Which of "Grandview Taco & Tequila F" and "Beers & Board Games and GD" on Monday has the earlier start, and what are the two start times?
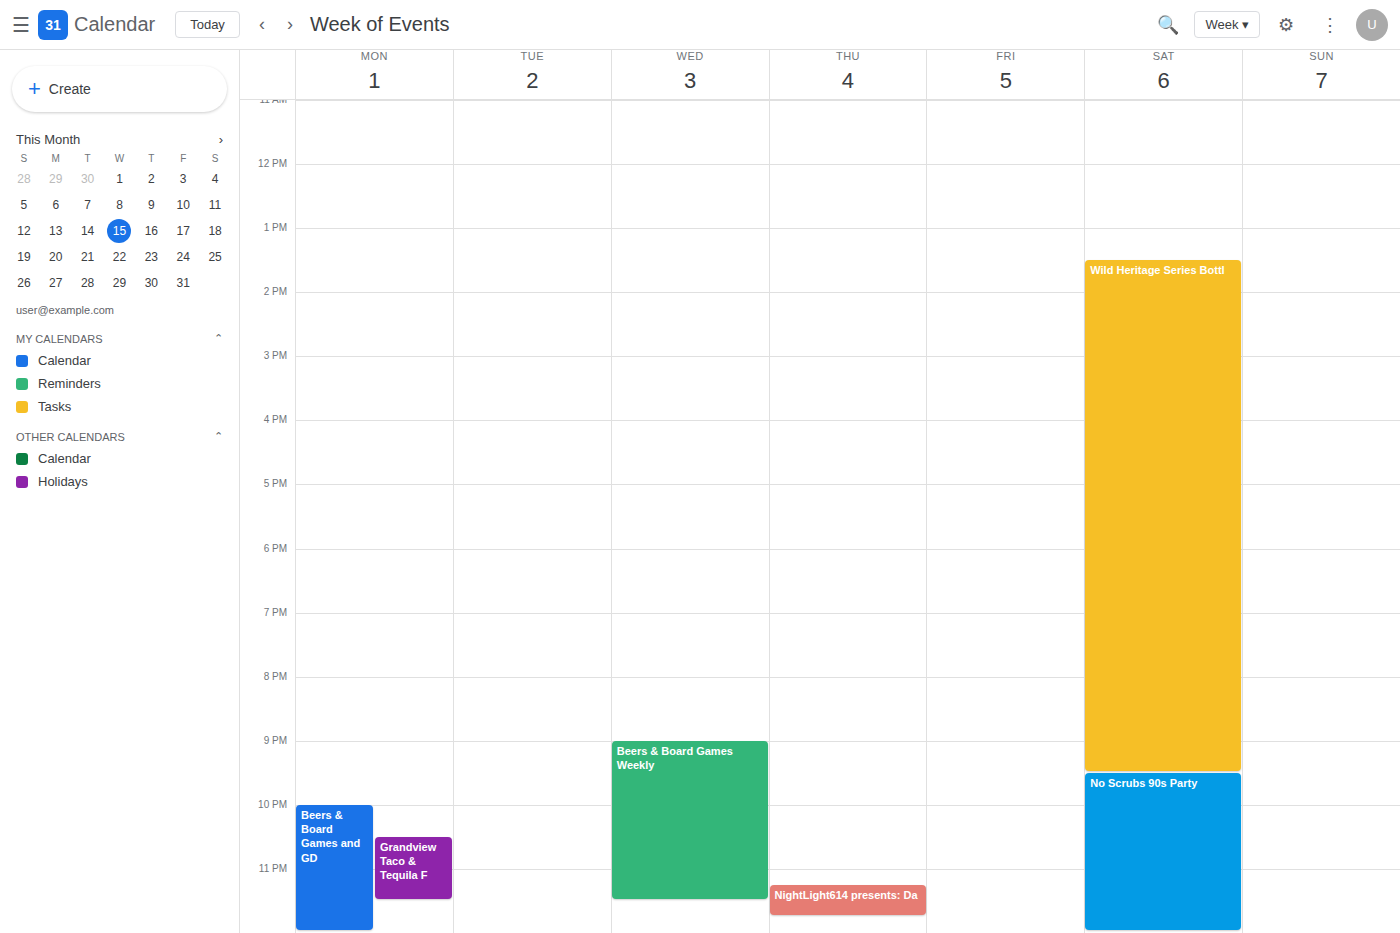
"Beers & Board Games and GD" 10:00 PM; "Grandview Taco & Tequila F" 10:30 PM.